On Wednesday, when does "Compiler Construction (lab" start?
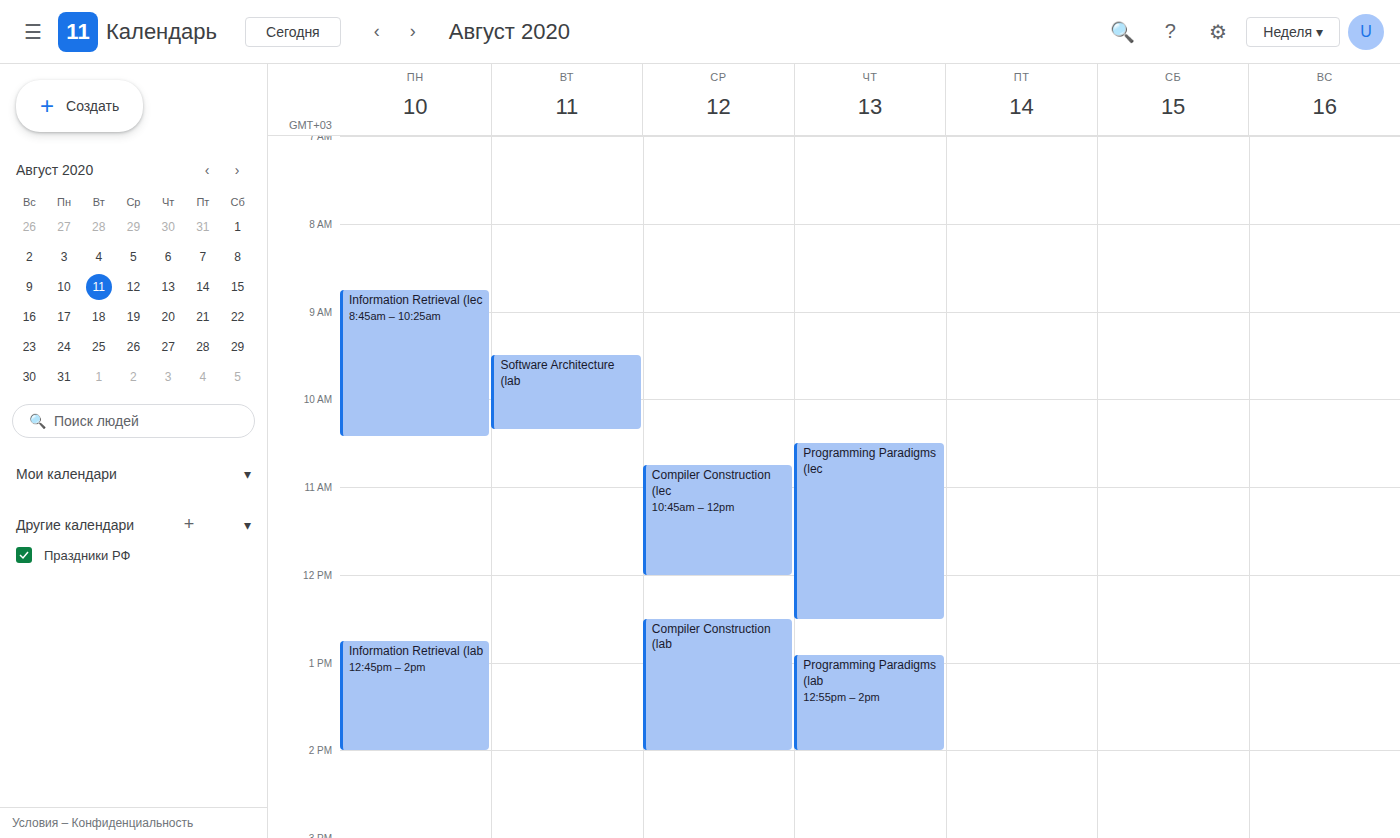
12:30 PM